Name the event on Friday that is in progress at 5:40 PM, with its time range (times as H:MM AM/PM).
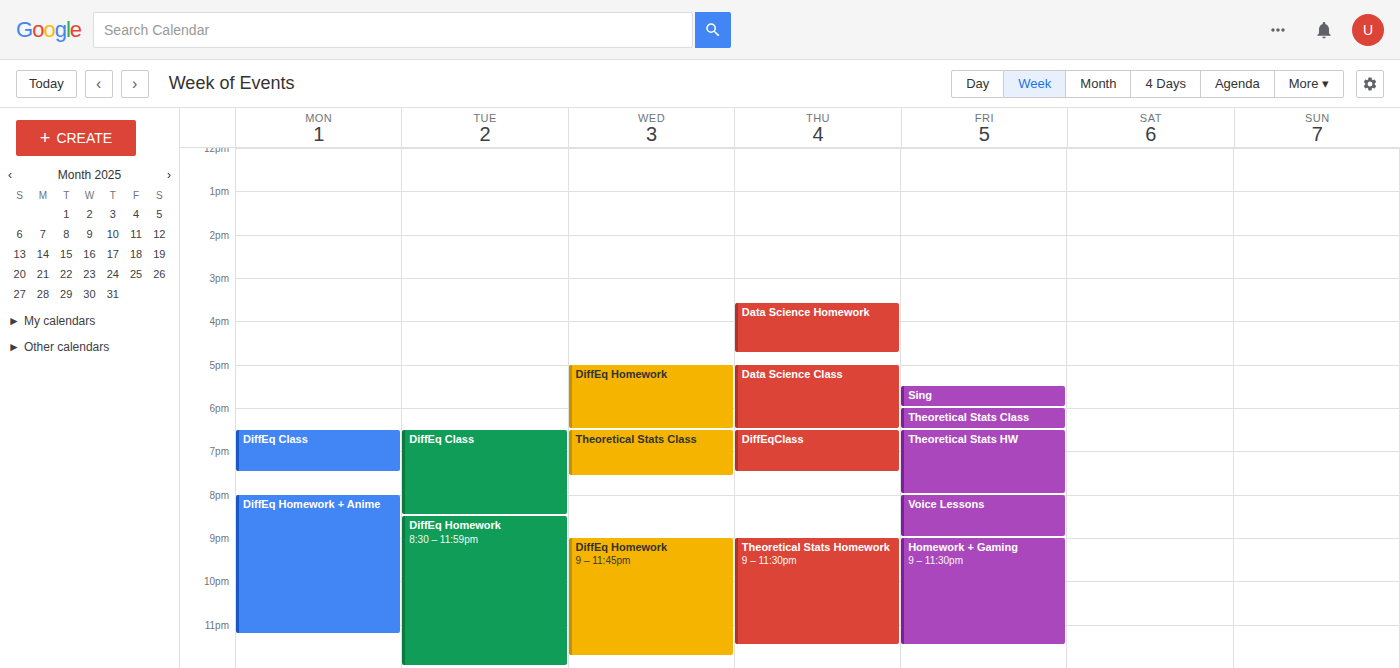
"Sing", 5:30 PM to 6:00 PM